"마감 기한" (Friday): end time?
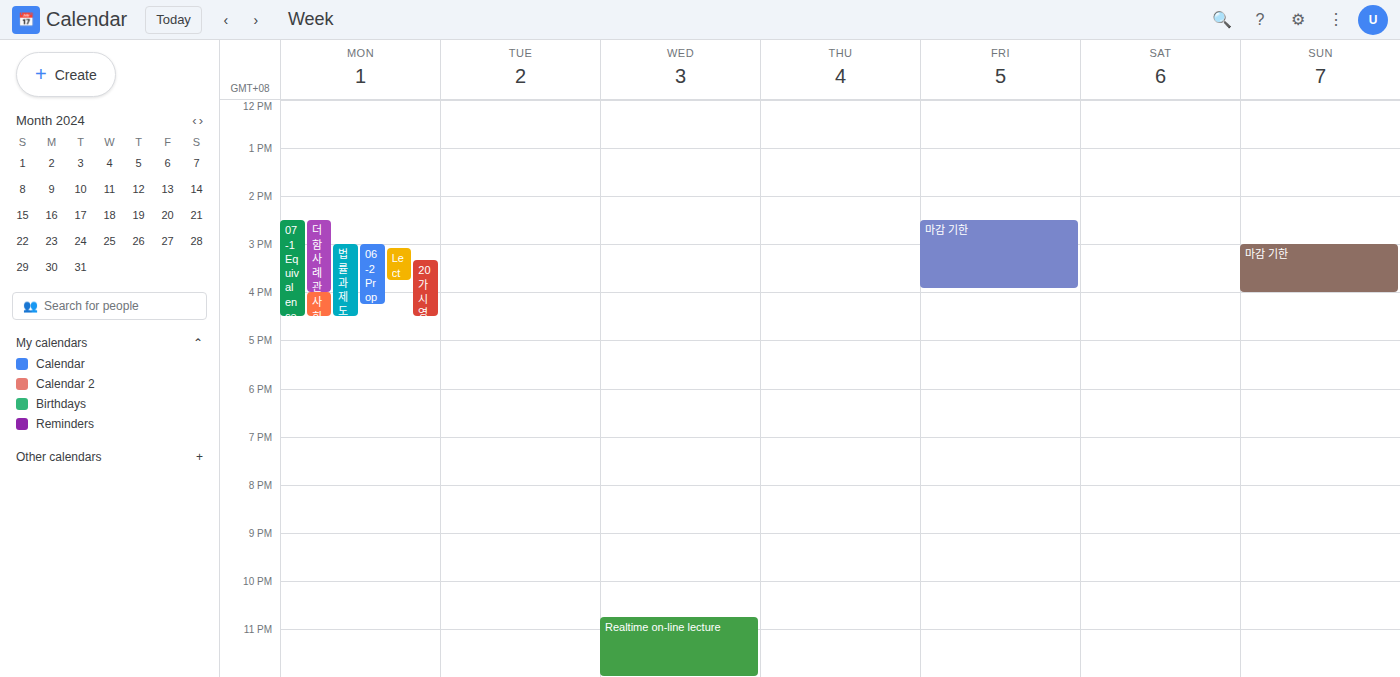
3:55 PM